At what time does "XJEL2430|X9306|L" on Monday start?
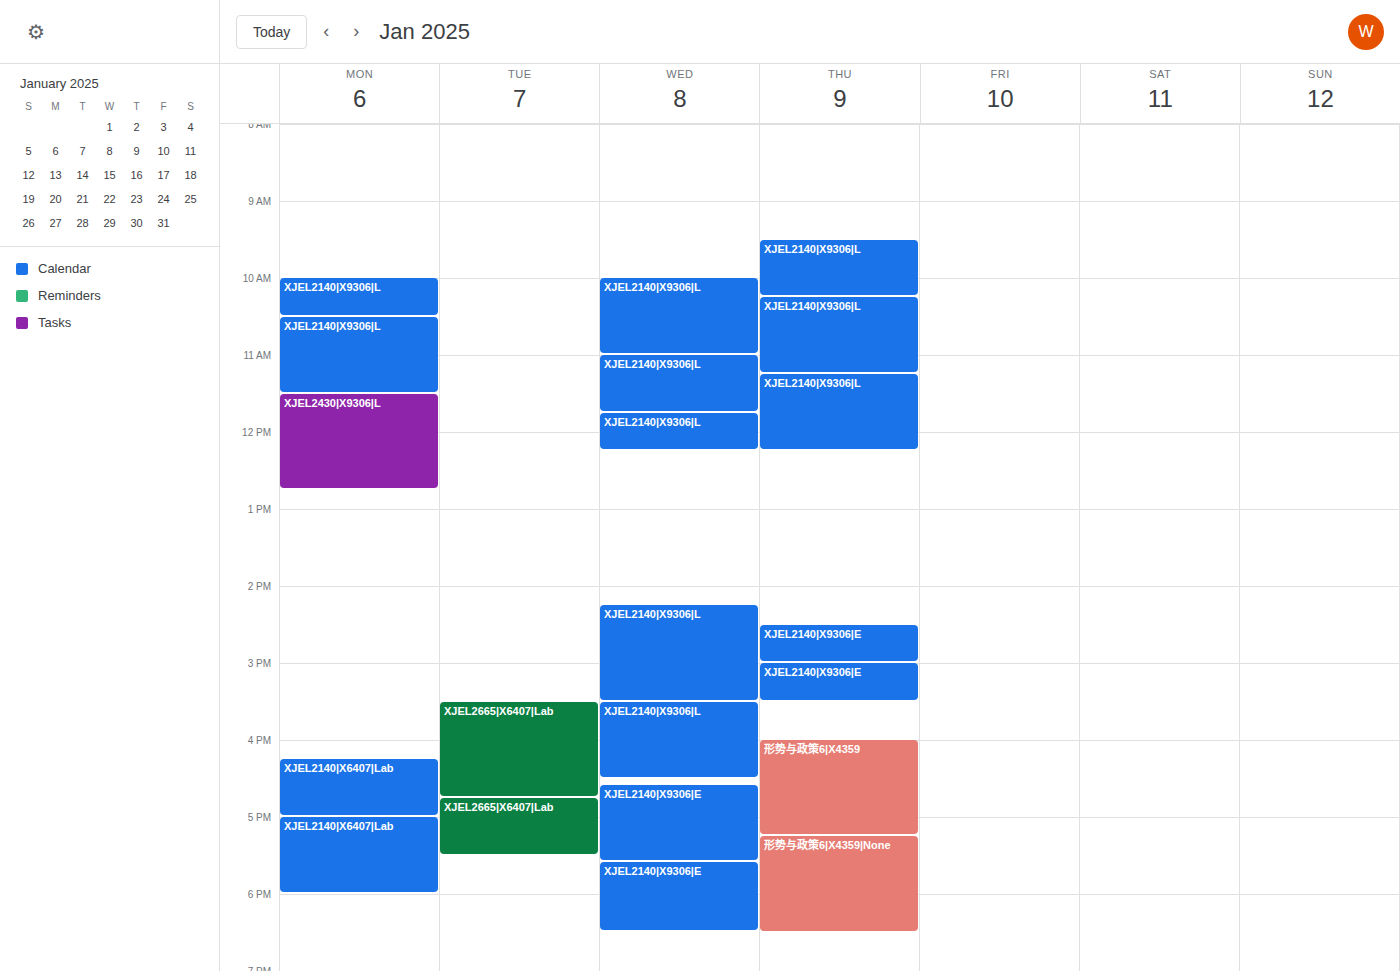
11:30 AM